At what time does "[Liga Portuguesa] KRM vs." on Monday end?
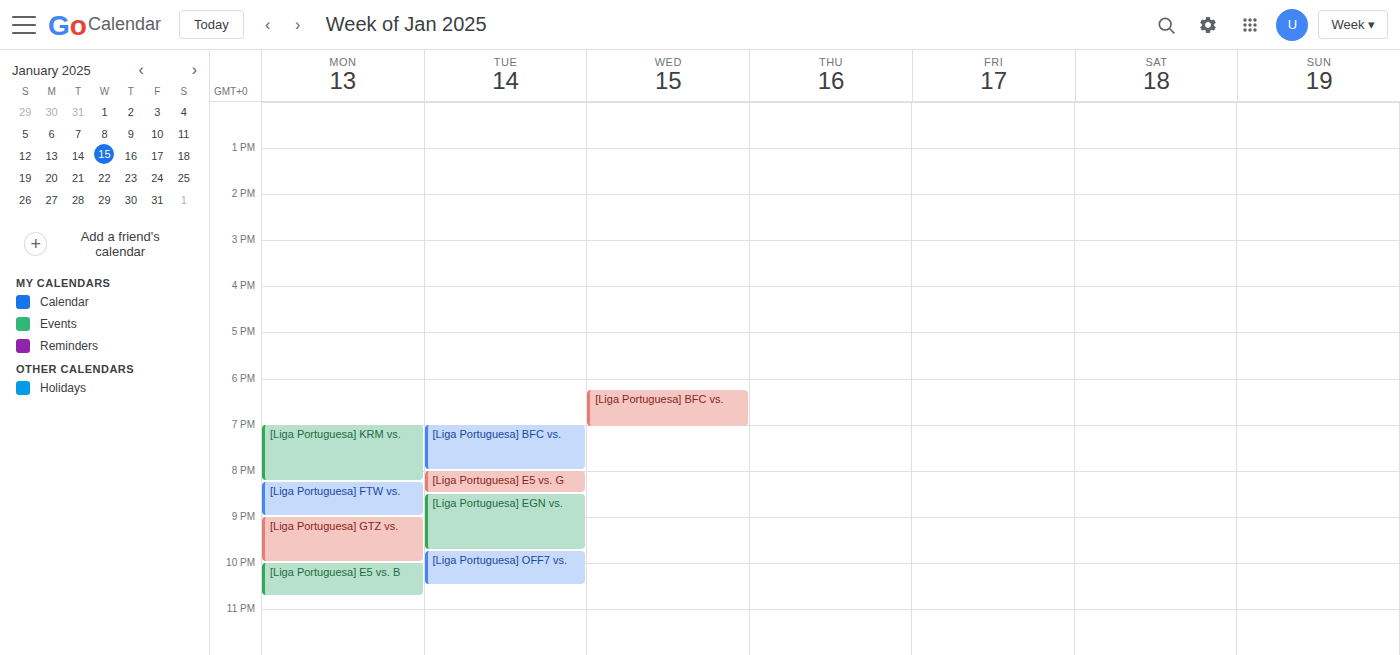
8:15 PM